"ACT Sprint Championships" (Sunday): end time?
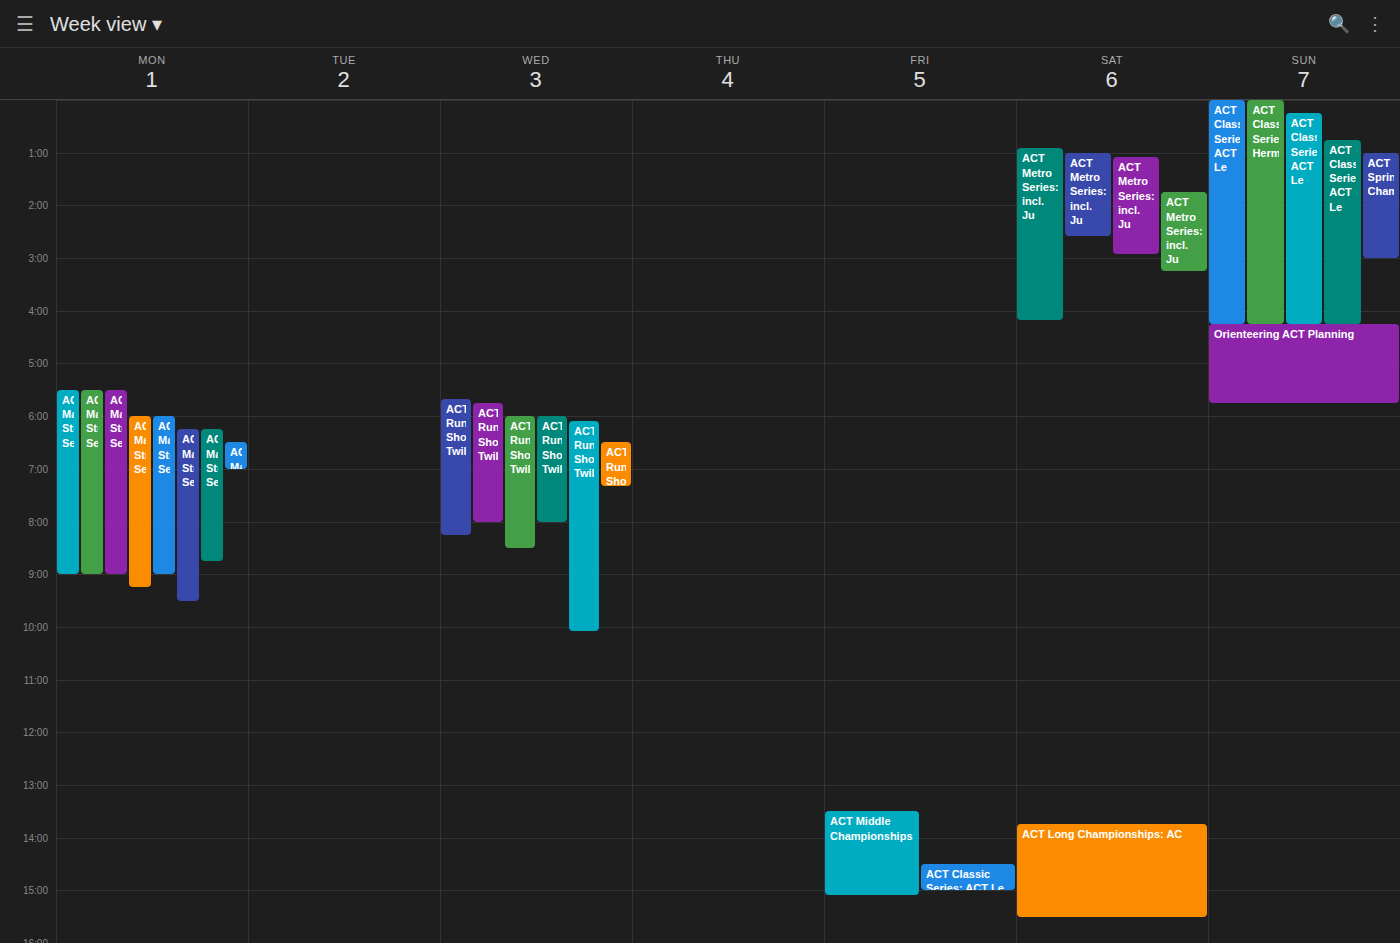
3:00 AM